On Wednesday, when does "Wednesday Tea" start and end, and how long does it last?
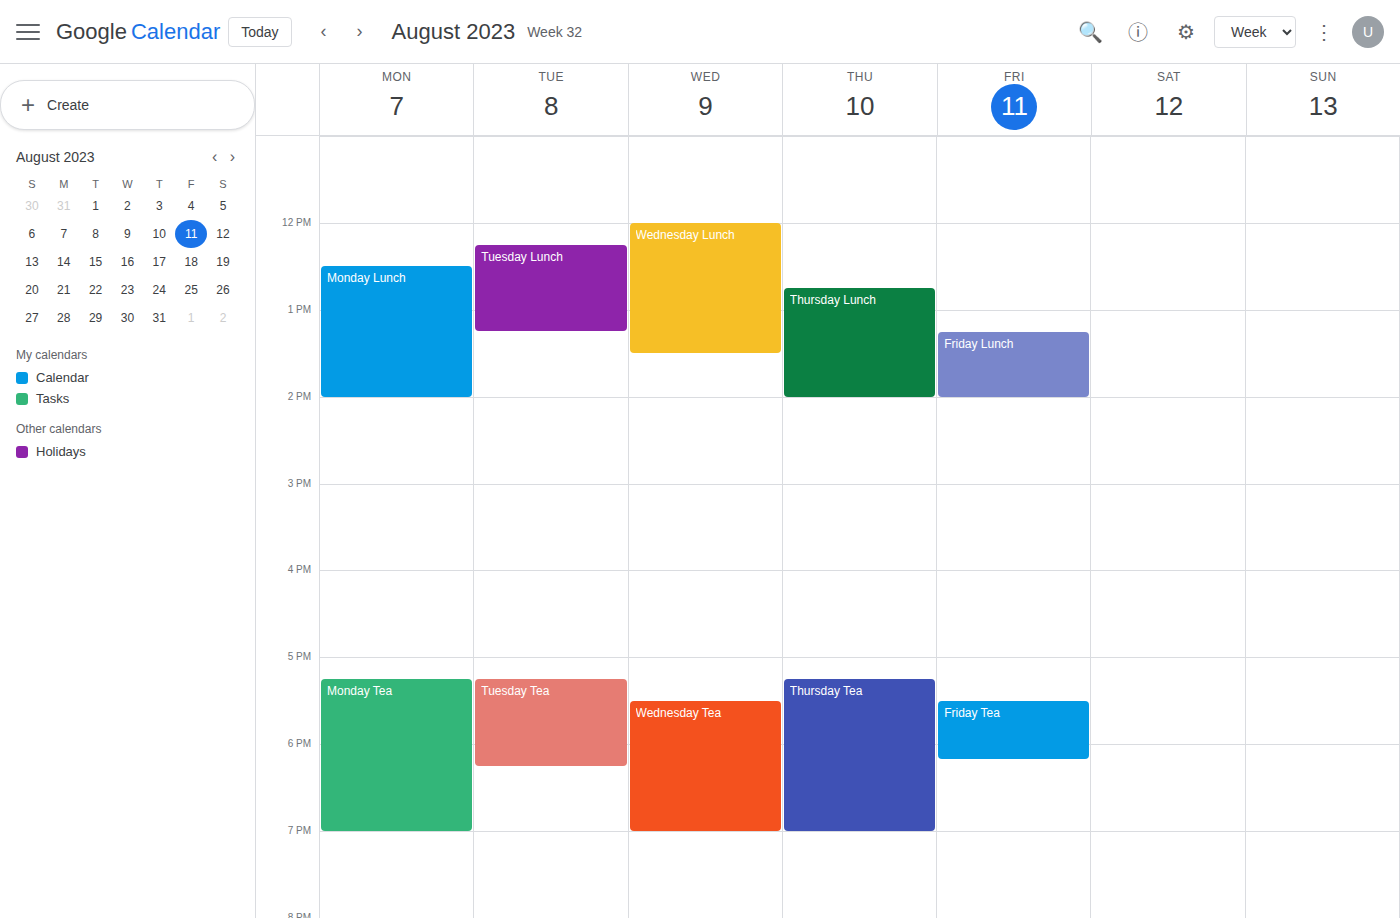
5:30 PM to 7:00 PM, 1 hour 30 minutes